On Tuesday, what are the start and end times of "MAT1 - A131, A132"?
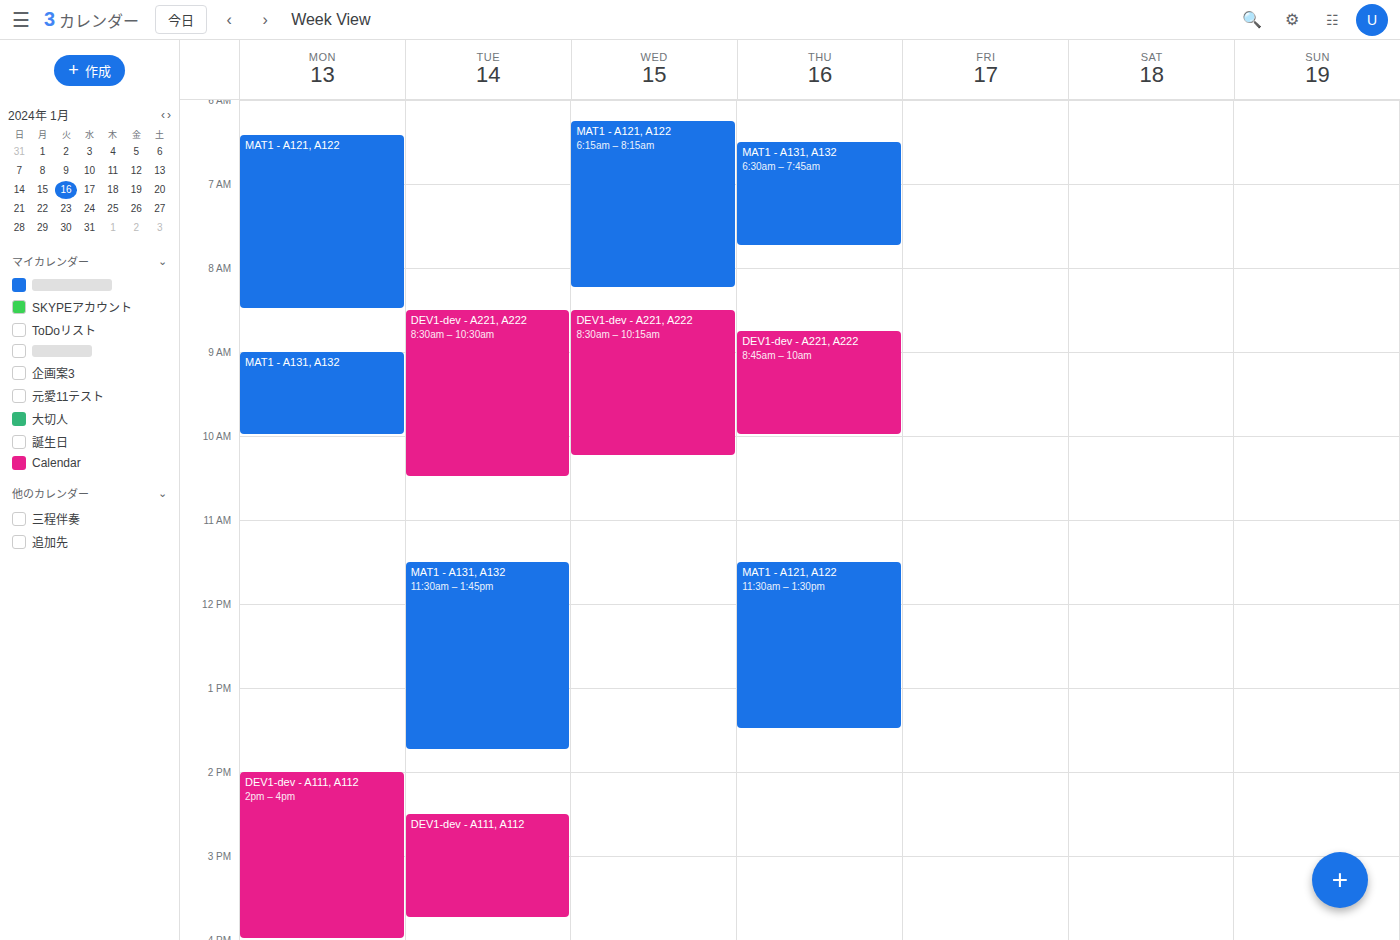
11:30 AM to 1:45 PM